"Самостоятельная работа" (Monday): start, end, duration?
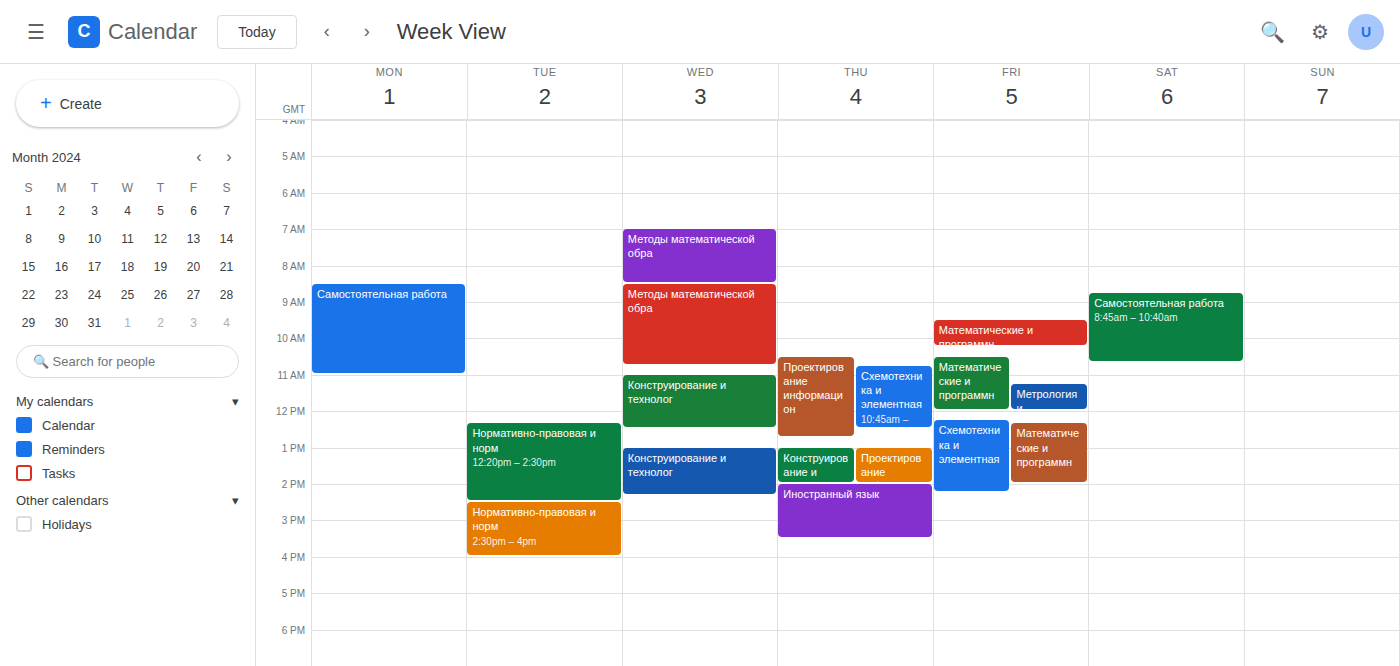
8:30 AM to 11:00 AM, 2 hours 30 minutes